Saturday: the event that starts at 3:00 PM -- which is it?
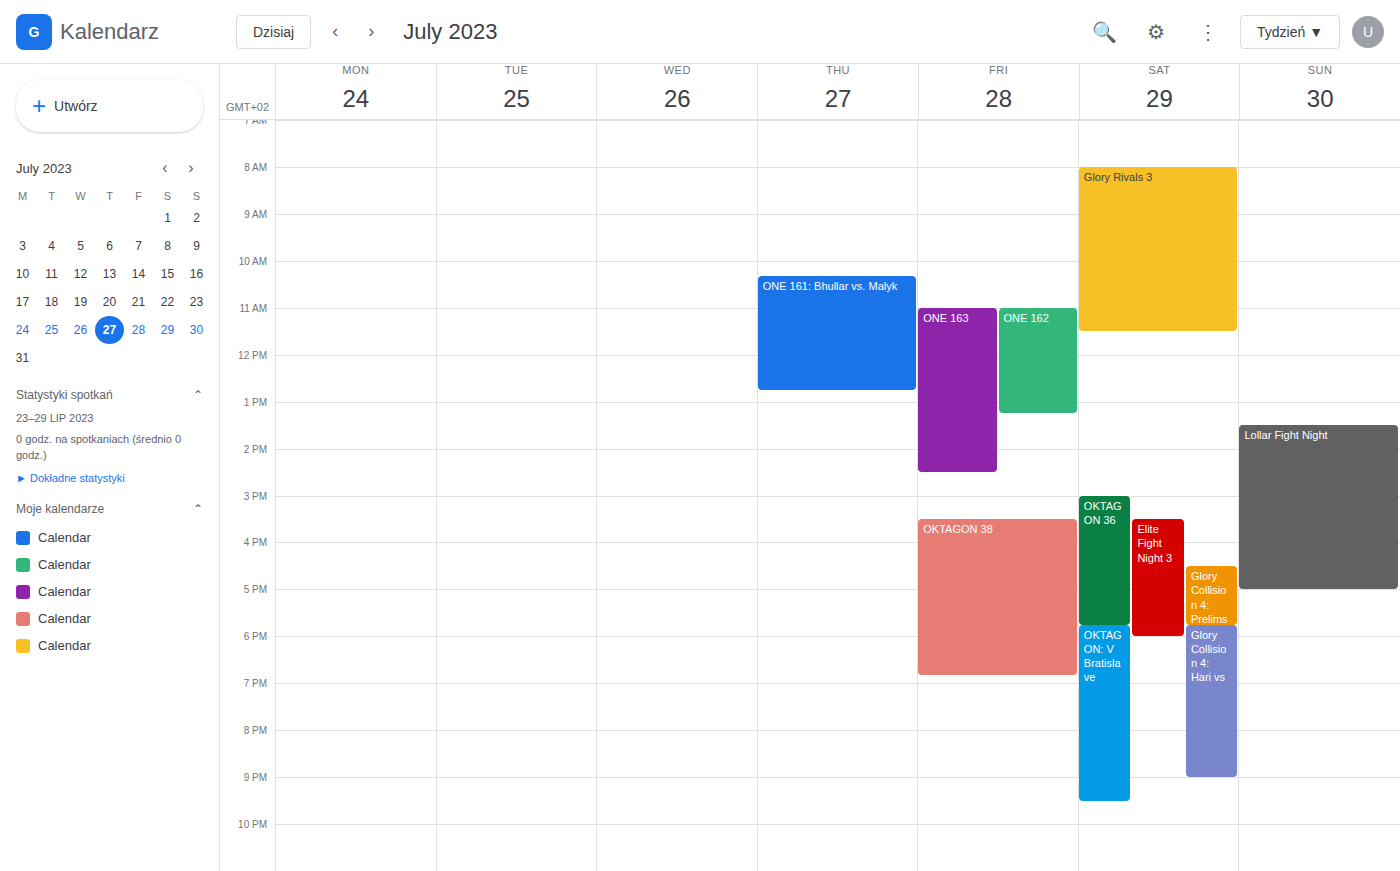
"OKTAGON 36"